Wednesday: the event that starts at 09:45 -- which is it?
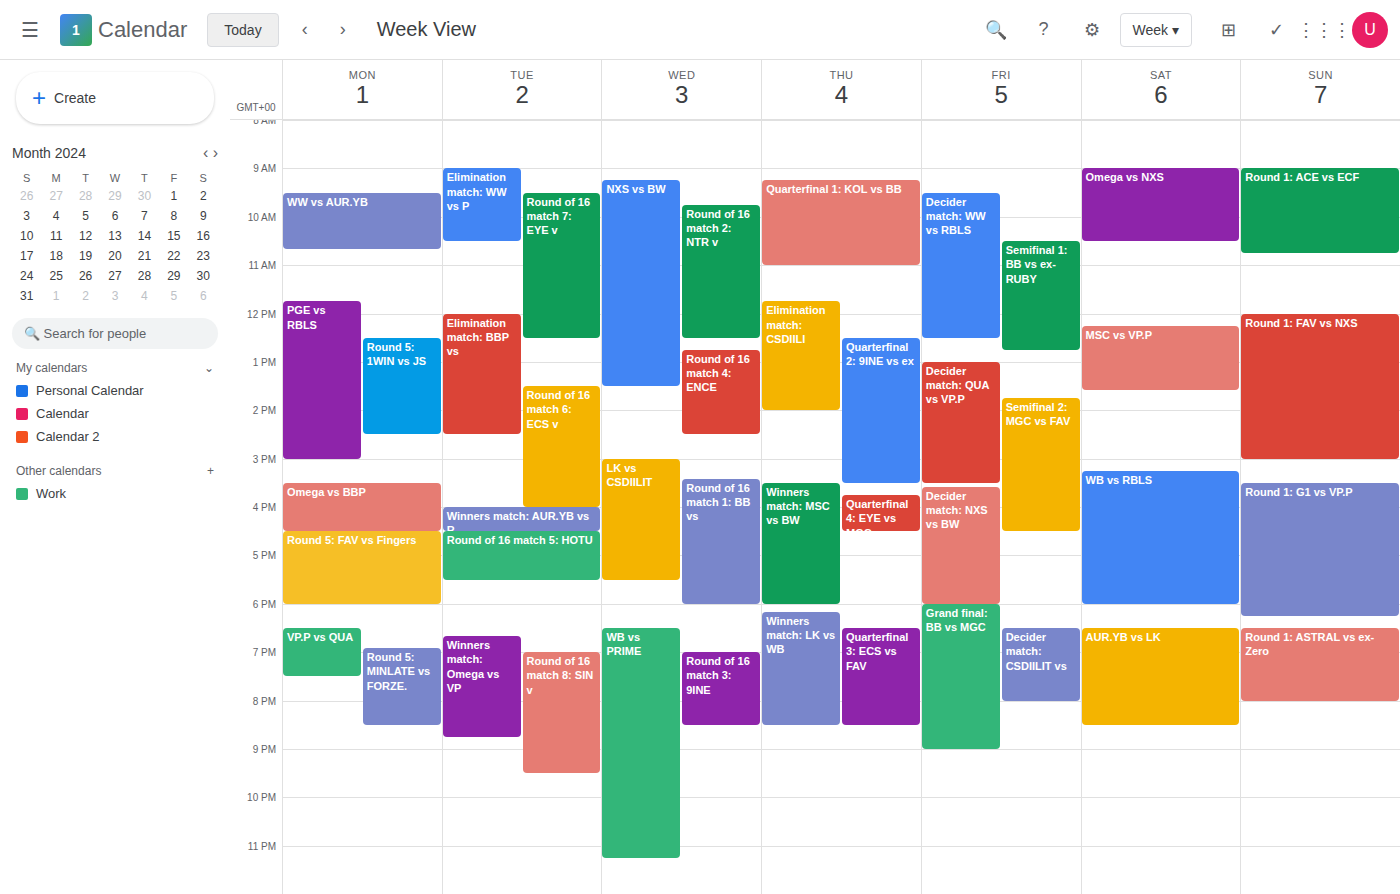
"Round of 16 match 2: NTR v"